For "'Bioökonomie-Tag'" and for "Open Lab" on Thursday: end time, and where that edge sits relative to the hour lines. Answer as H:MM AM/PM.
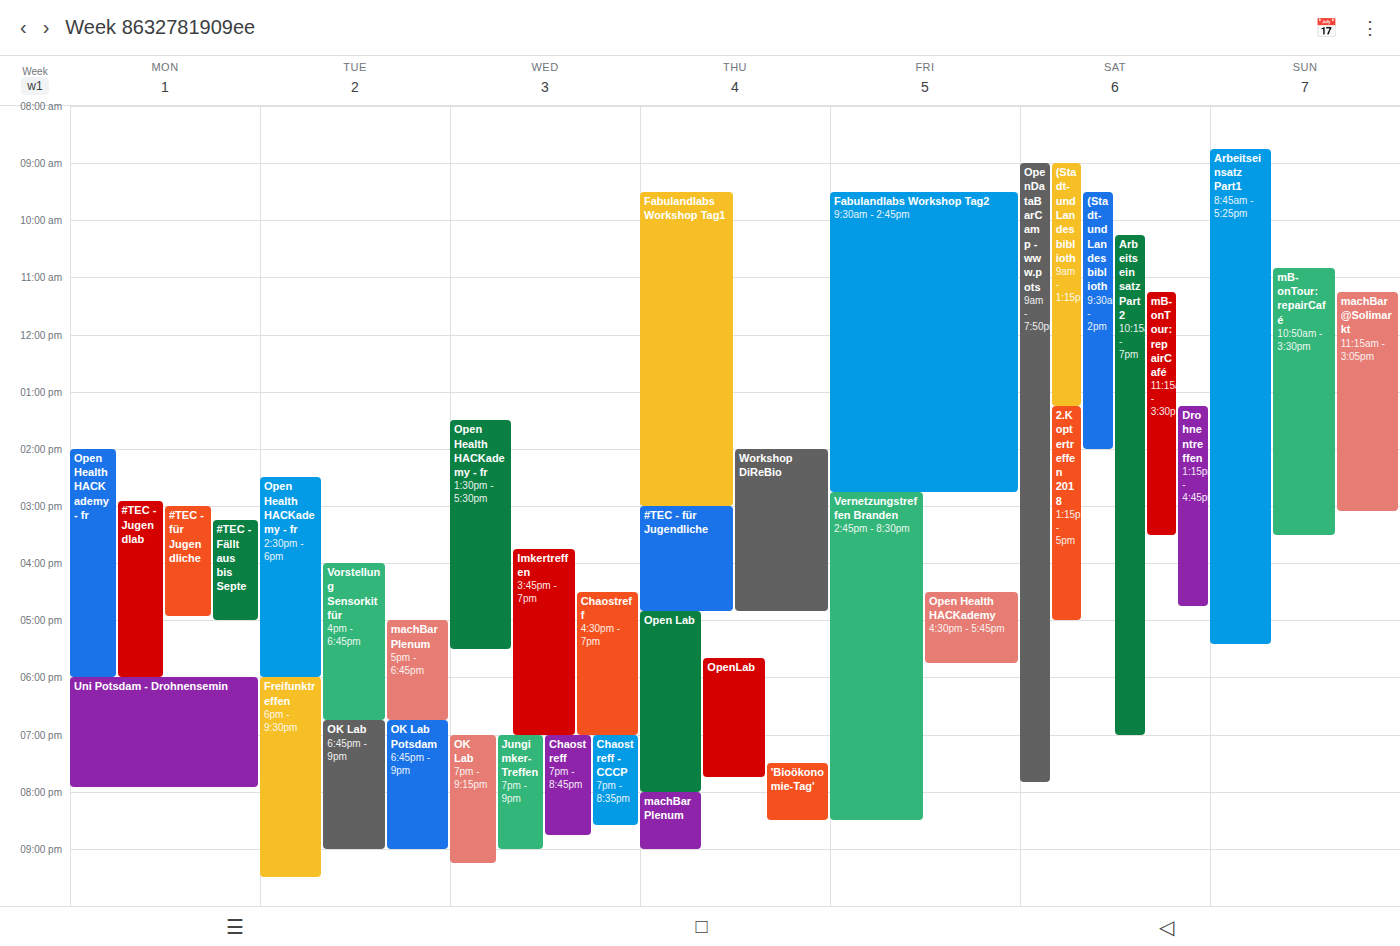
"'Bioökonomie-Tag'": 8:30 PM, halfway between the 8 PM and 9 PM lines. "Open Lab": 8:00 PM, exactly on the 8 PM line.